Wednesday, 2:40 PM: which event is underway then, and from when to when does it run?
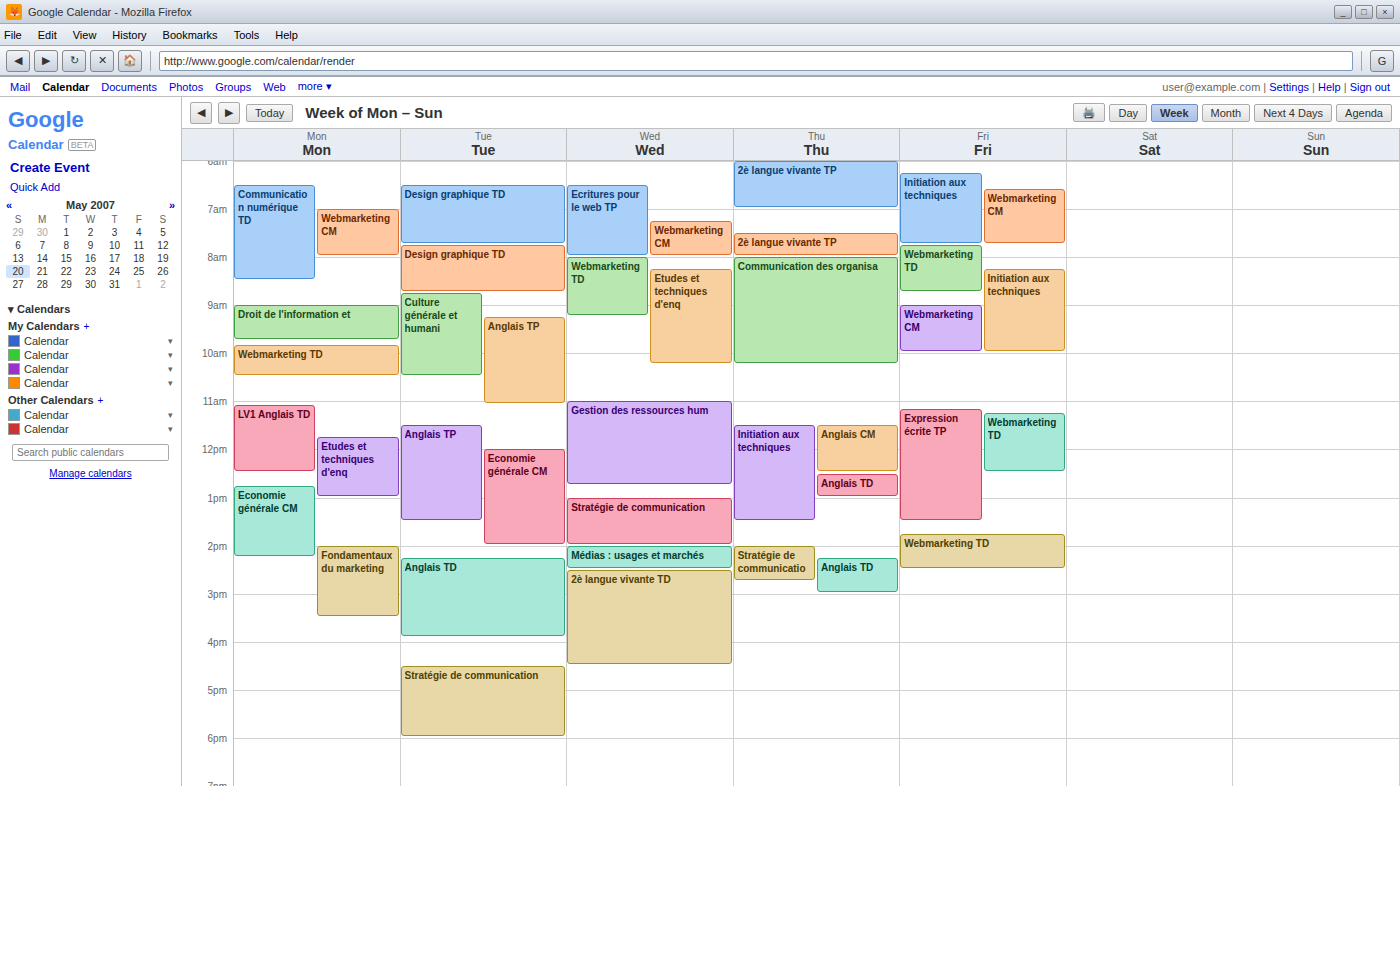
"2è langue vivante TD", 2:30 PM to 4:30 PM